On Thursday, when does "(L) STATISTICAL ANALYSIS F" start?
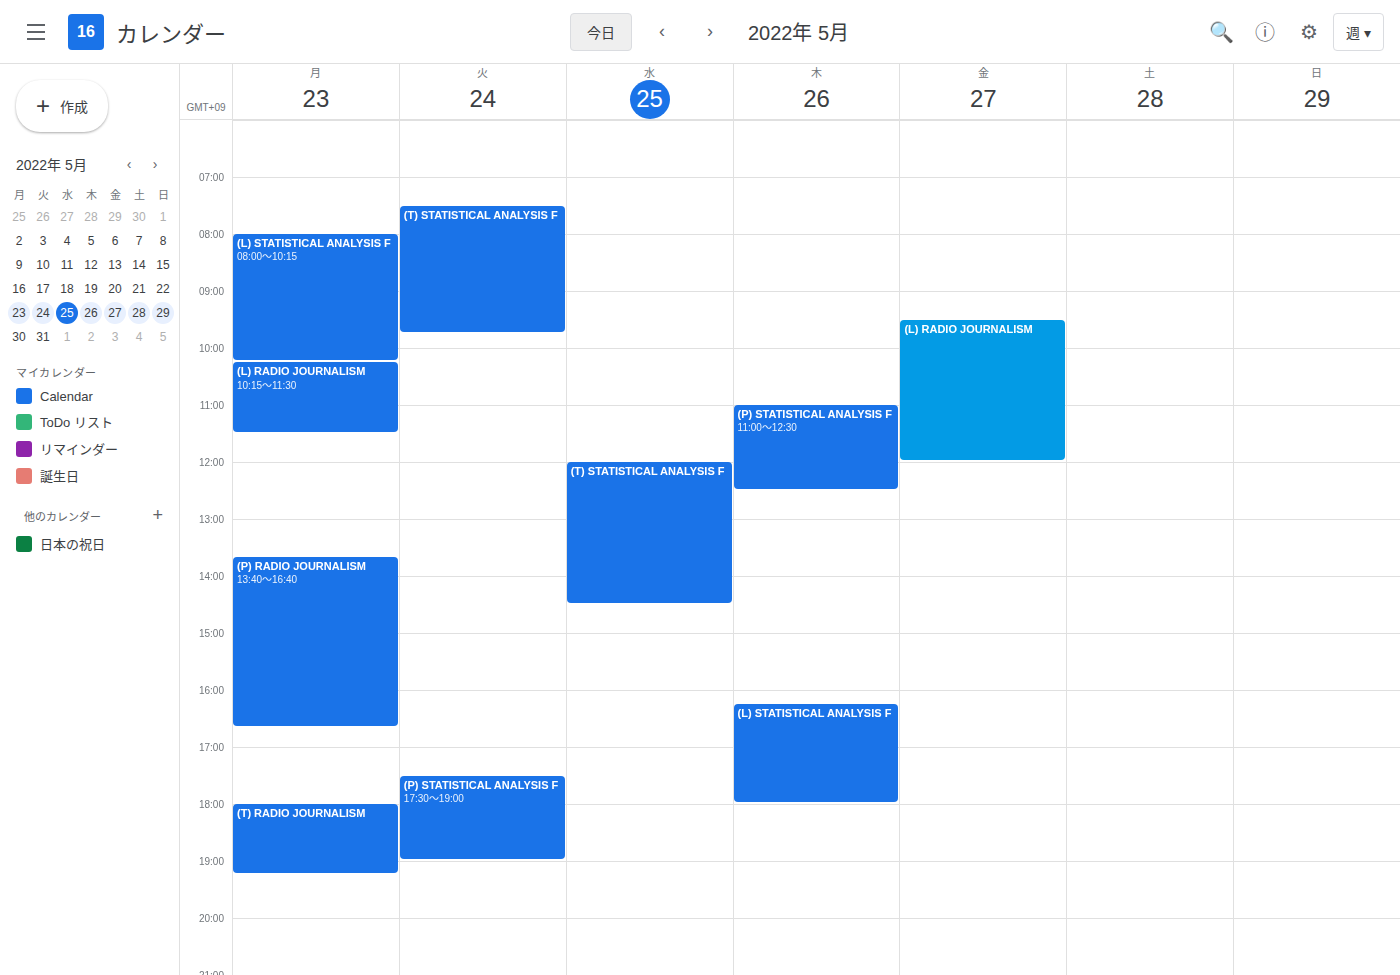
4:15 PM